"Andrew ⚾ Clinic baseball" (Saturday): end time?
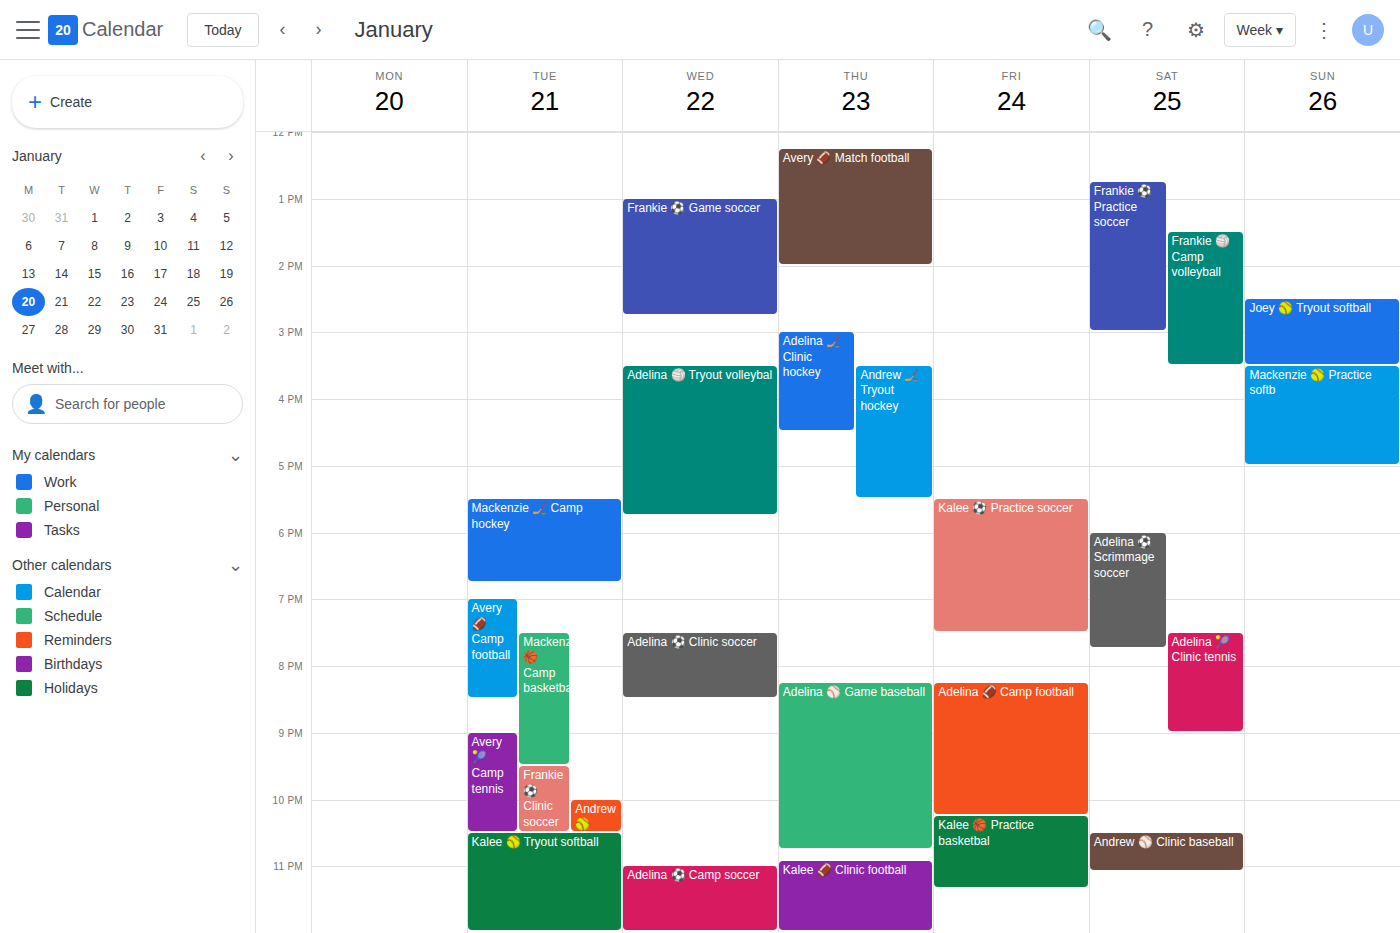
11:05 PM